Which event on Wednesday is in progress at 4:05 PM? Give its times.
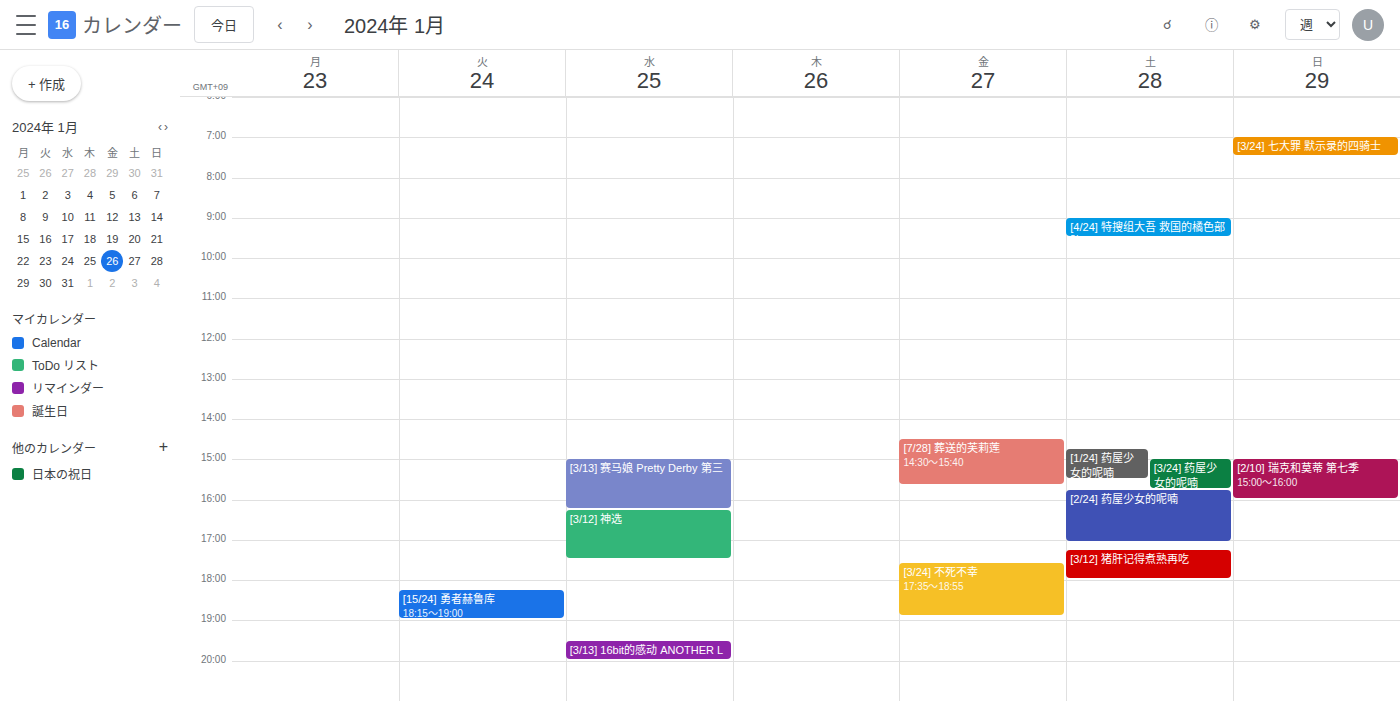
"[3/13] 赛马娘 Pretty Derby 第三", 3:00 PM to 4:15 PM